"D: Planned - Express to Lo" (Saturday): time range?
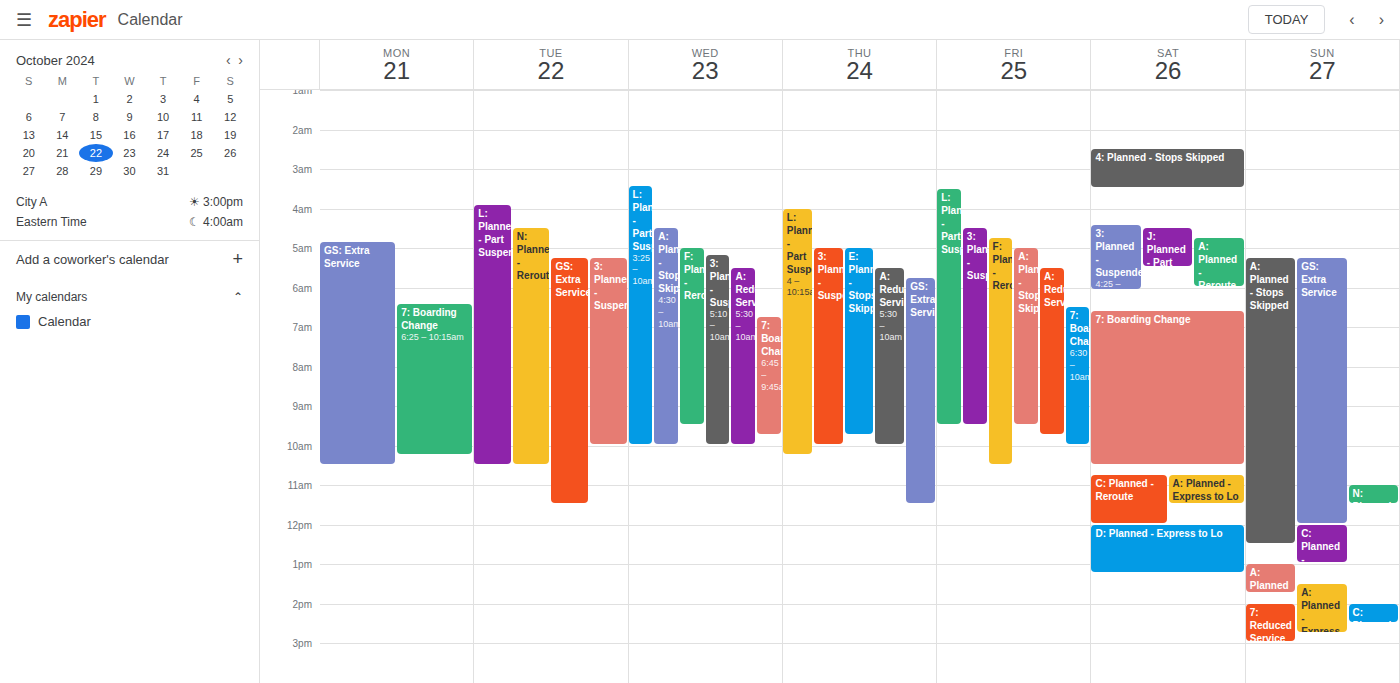
12:00 PM to 1:15 PM